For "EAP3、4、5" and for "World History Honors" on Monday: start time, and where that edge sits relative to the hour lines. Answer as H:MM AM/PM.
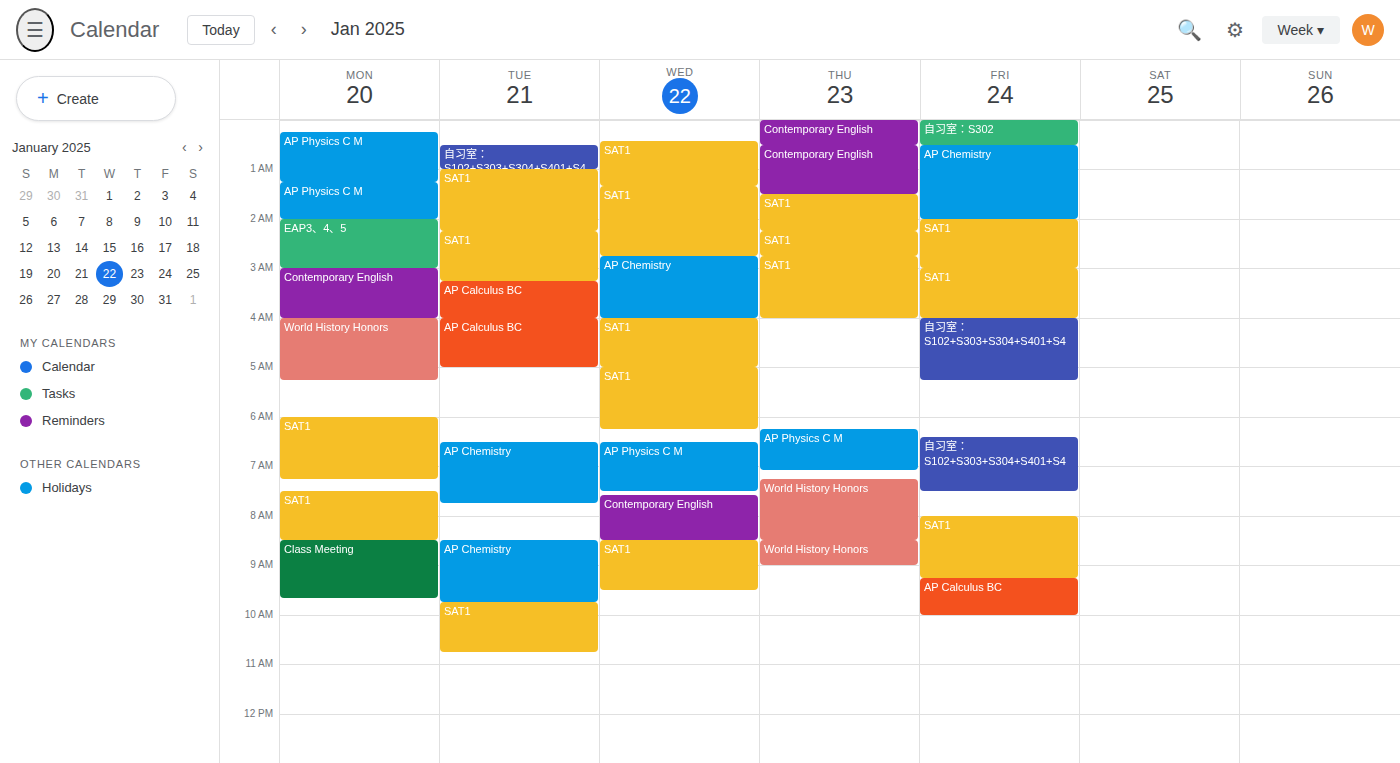
"EAP3、4、5": 2:00 AM, exactly on the 2 AM line. "World History Honors": 4:00 AM, exactly on the 4 AM line.